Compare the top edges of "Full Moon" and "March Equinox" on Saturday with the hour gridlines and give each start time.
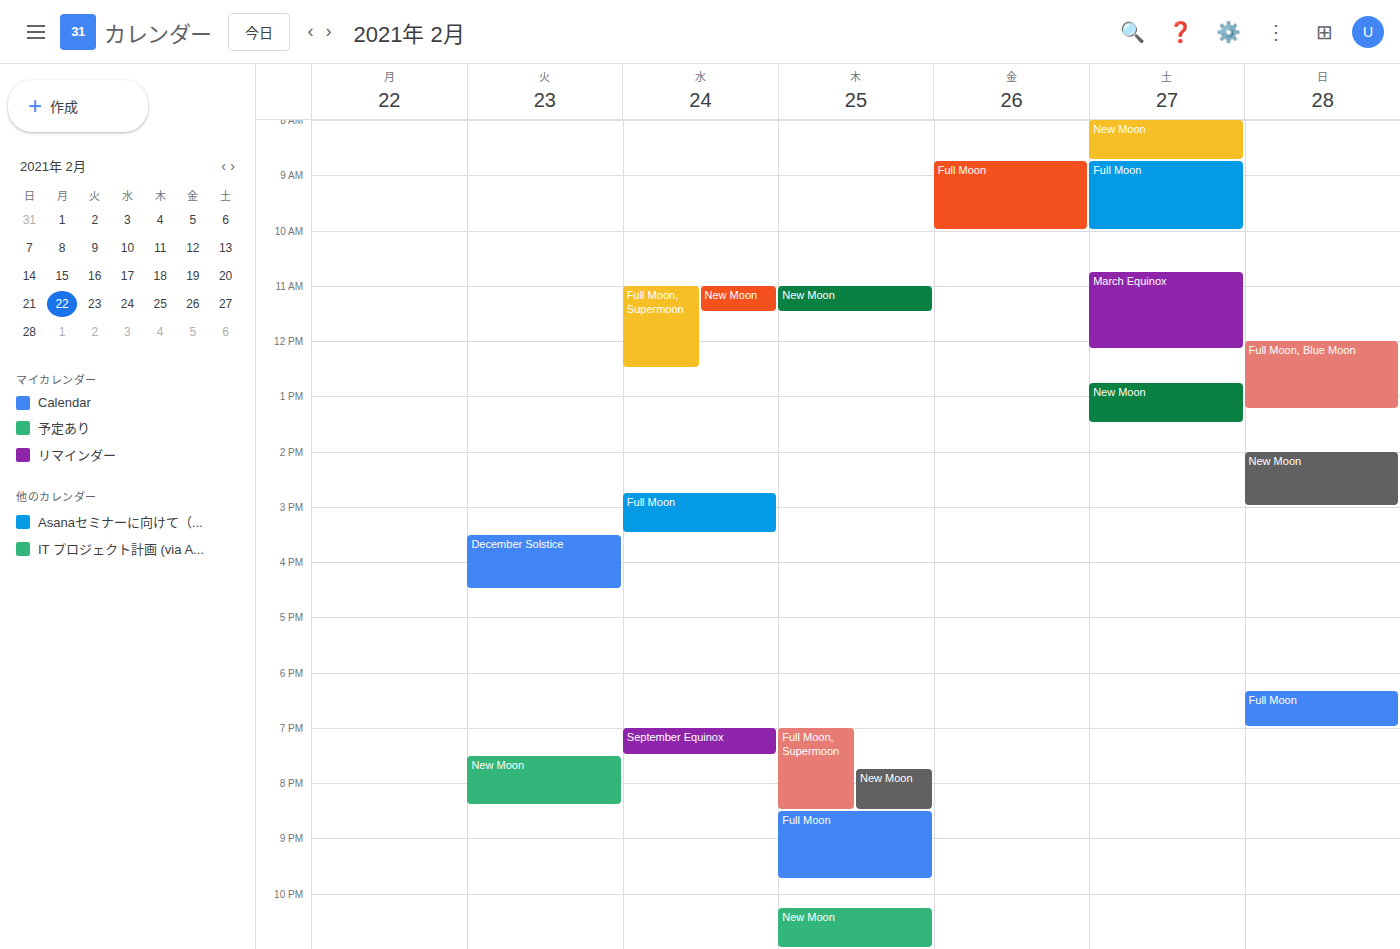
"Full Moon": 8:45 AM, neither: three quarters of the way from the 8 AM line to the 9 AM line. "March Equinox": 10:45 AM, neither: three quarters of the way from the 10 AM line to the 11 AM line.